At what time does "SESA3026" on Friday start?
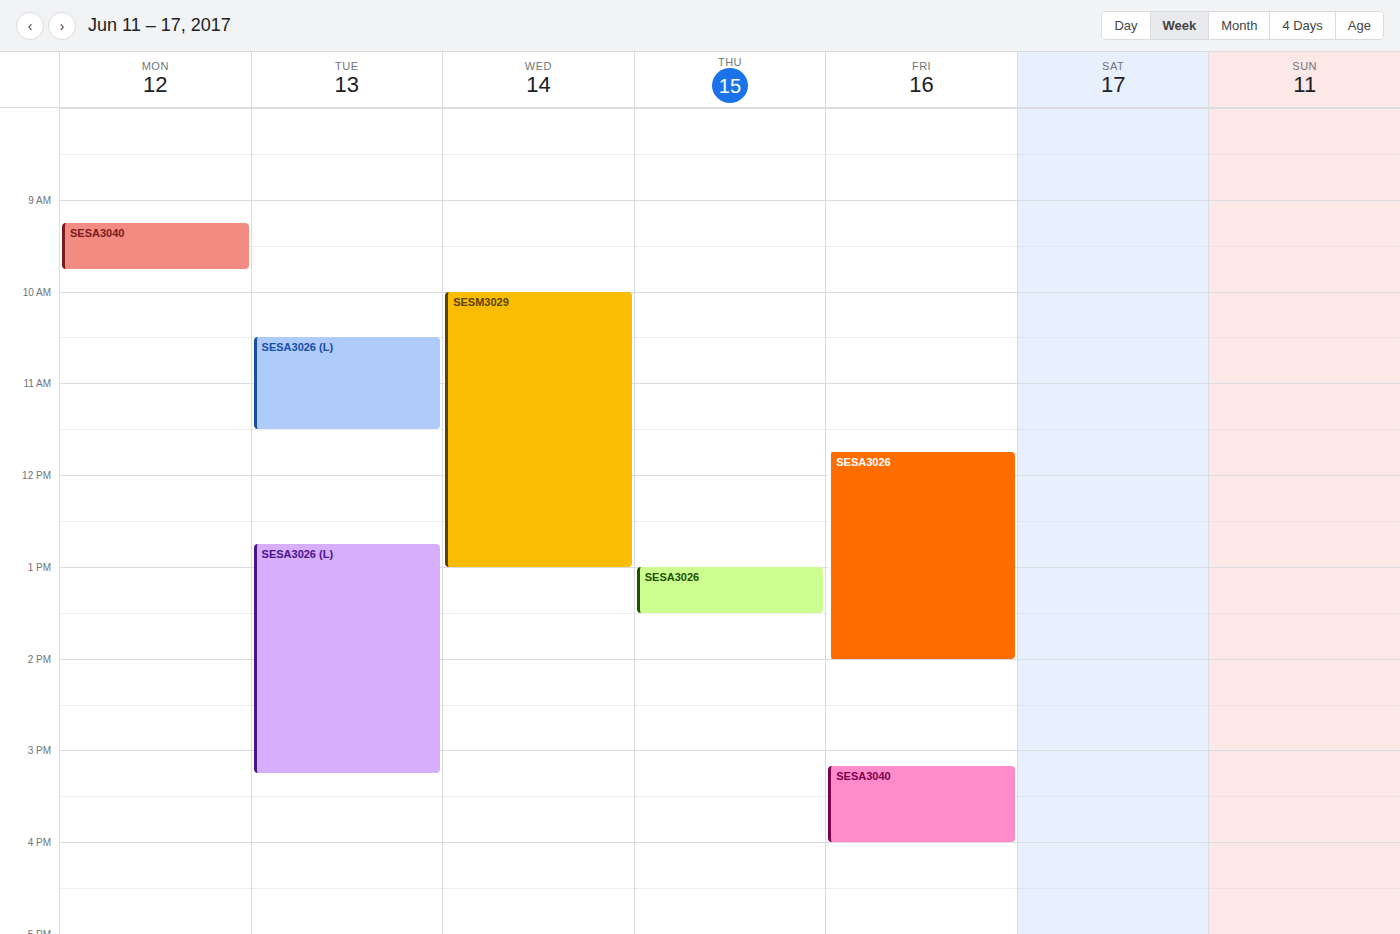
11:45 AM